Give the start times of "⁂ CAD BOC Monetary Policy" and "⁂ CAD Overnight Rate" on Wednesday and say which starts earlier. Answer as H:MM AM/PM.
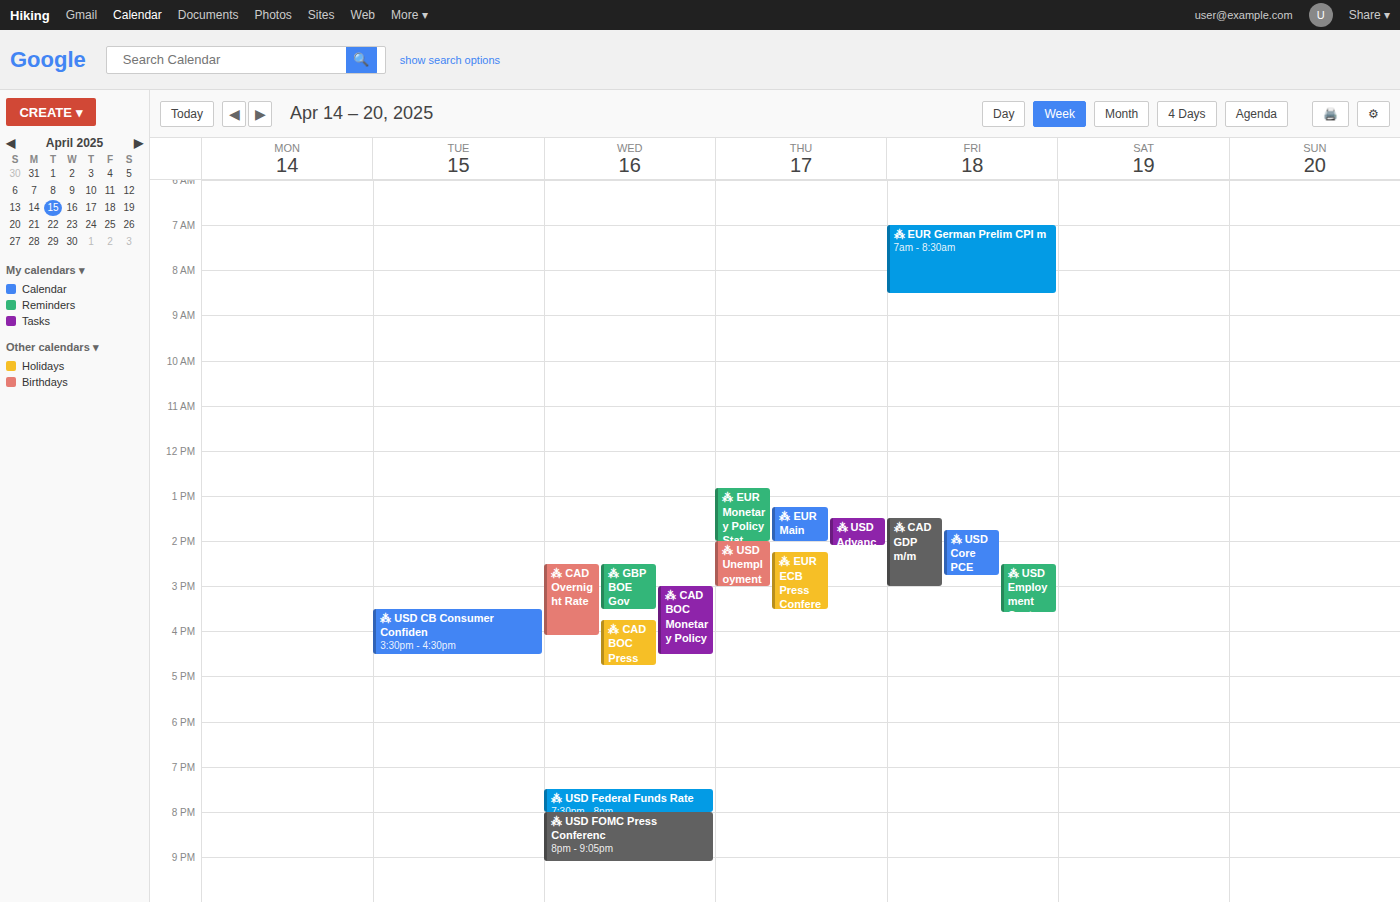
"⁂ CAD Overnight Rate" 2:30 PM; "⁂ CAD BOC Monetary Policy" 3:00 PM.